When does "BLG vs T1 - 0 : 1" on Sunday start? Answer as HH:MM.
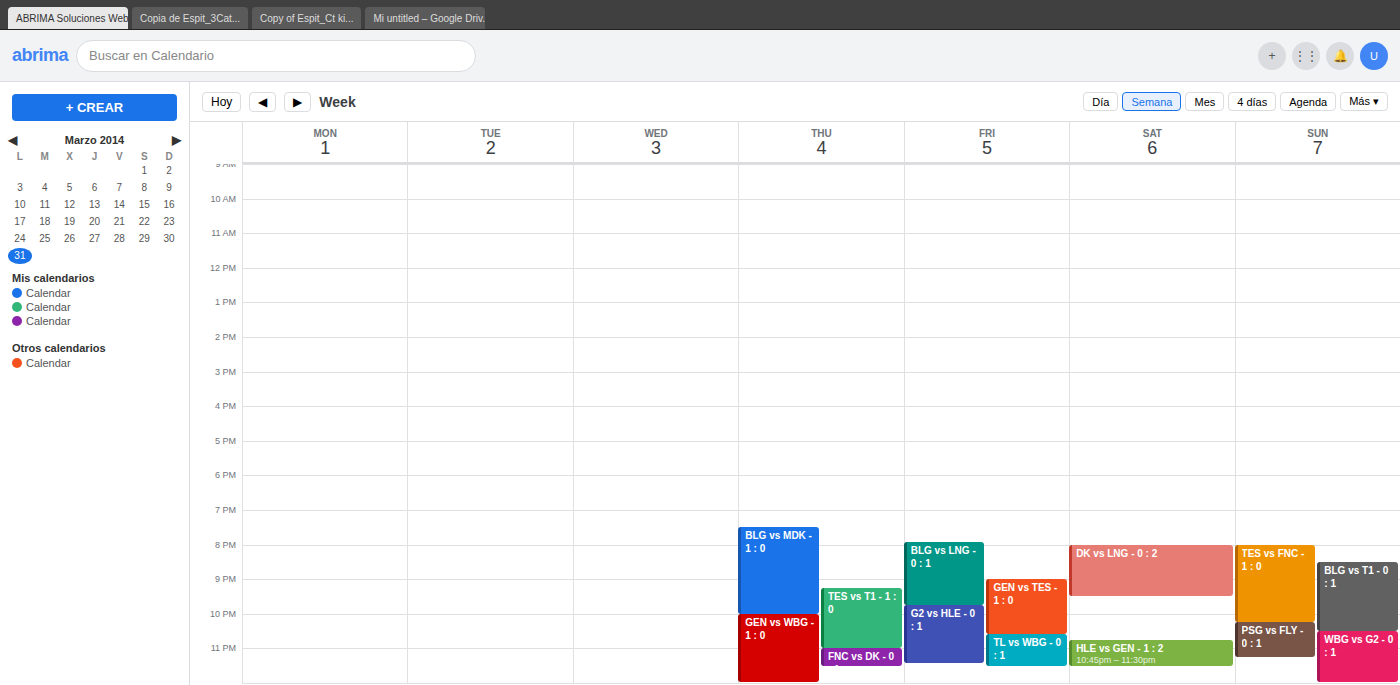
20:30